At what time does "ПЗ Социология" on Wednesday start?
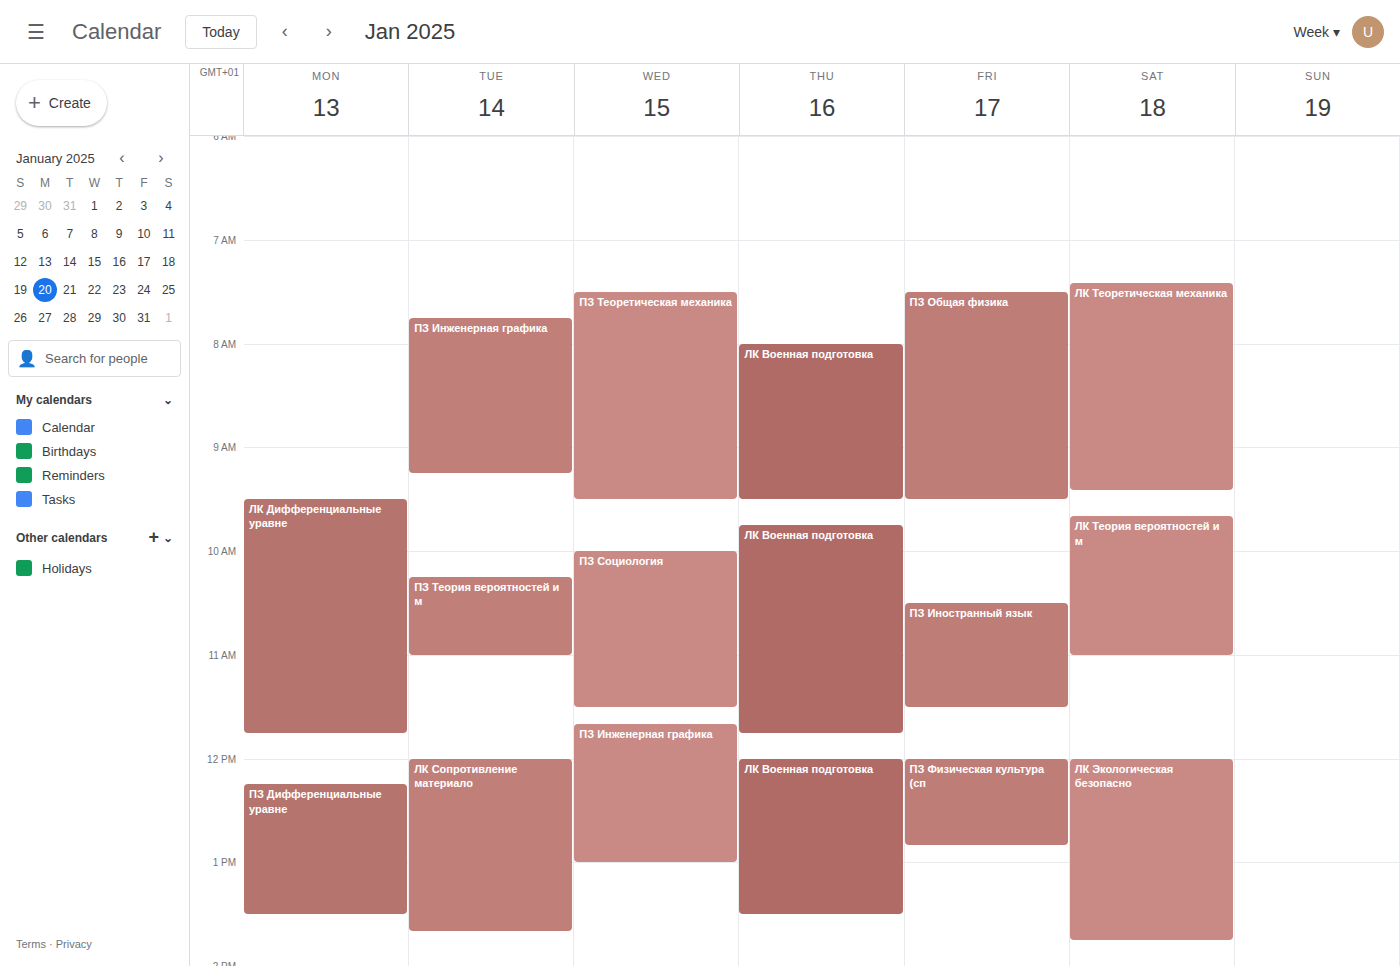
10:00 AM